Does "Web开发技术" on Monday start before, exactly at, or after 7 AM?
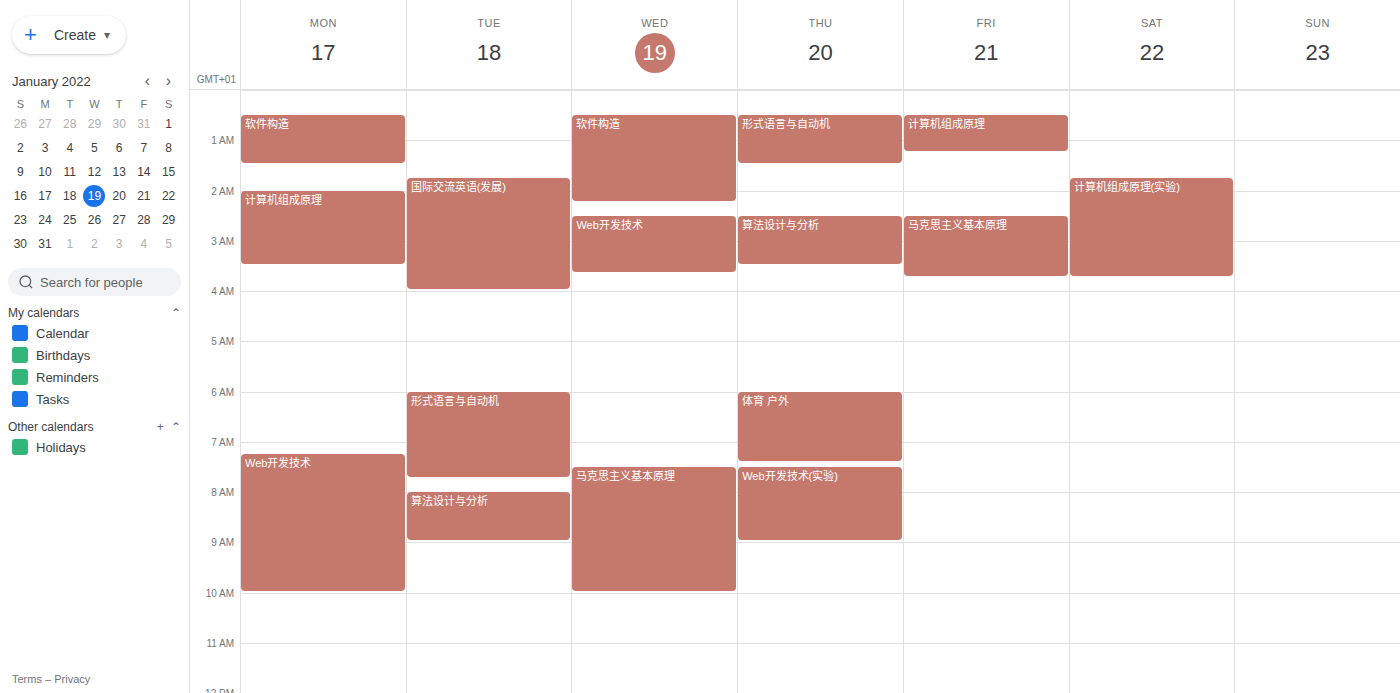
7:15 AM -- after 7 AM, 15 minutes below the 7 AM line.